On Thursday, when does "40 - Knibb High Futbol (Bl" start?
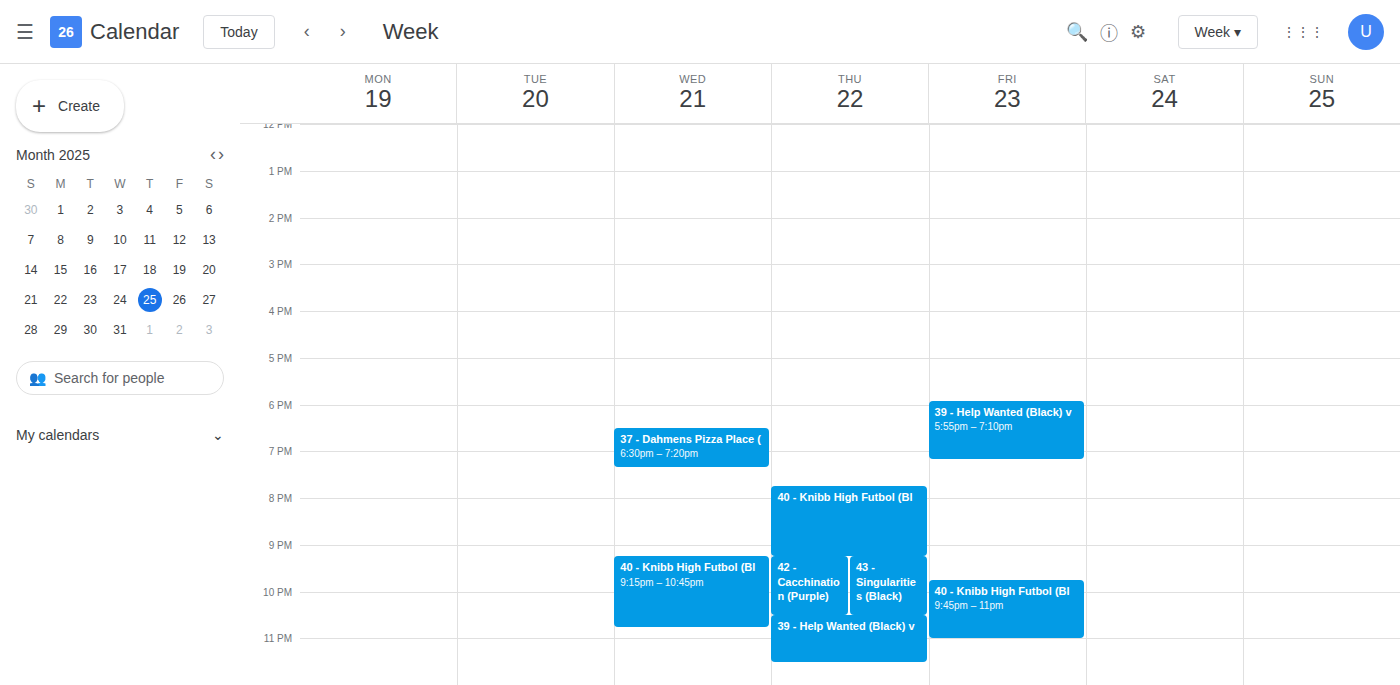
7:45 PM